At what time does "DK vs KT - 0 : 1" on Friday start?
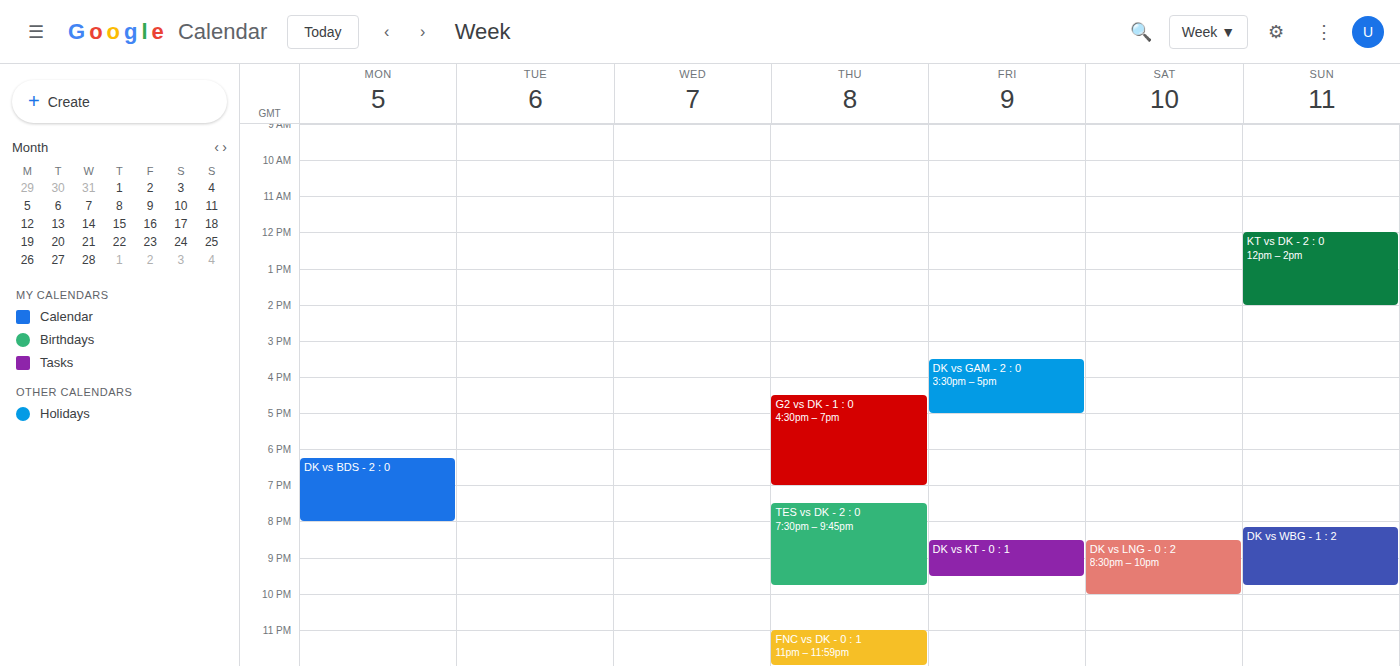
20:30